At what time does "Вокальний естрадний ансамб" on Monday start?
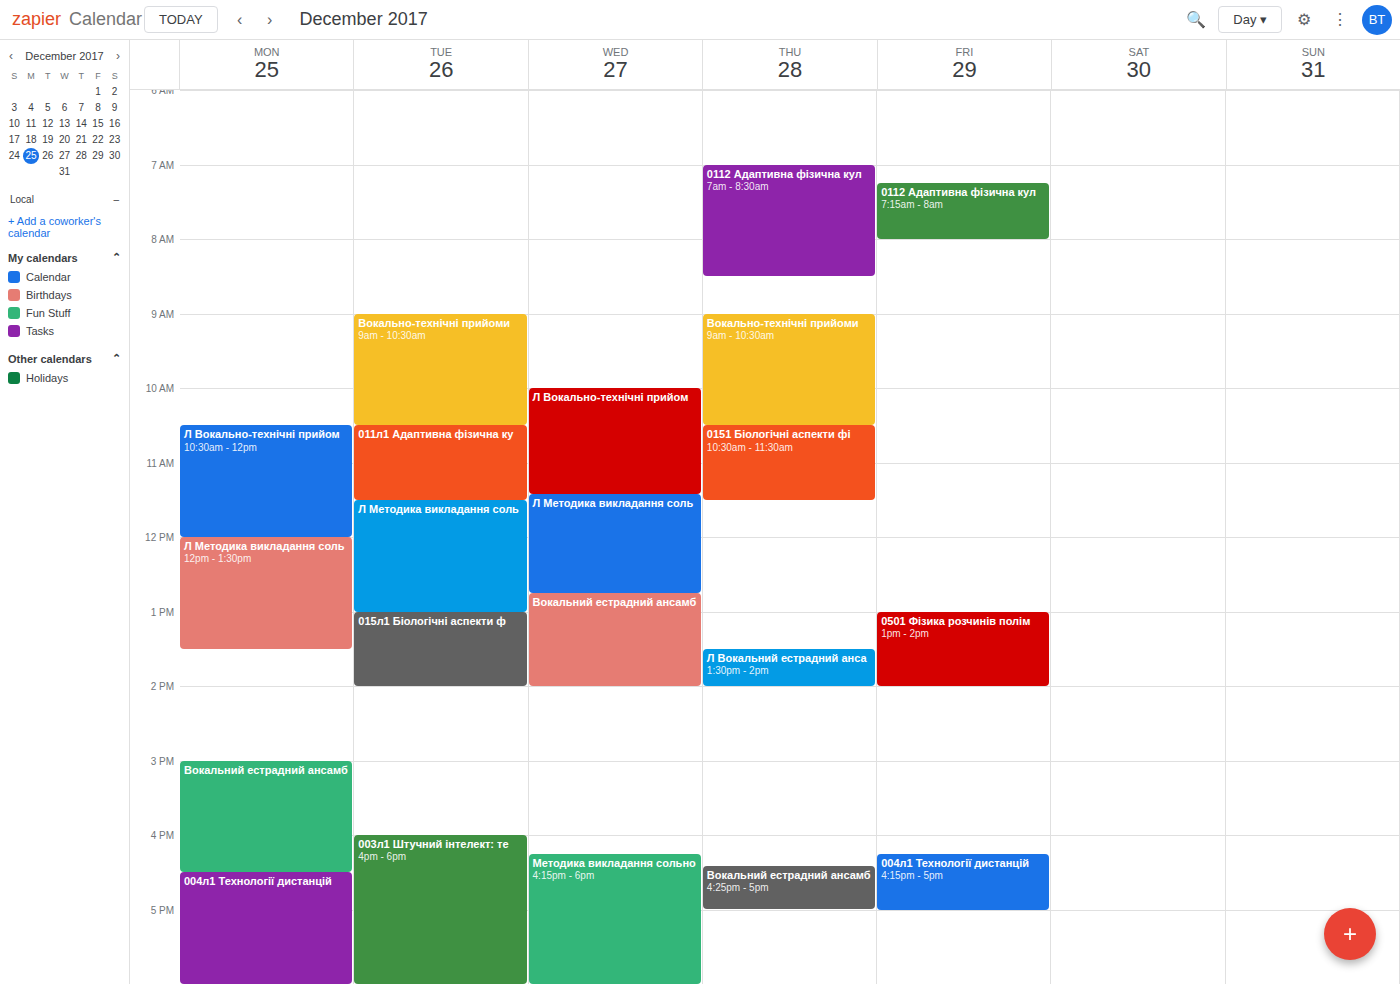
3:00 PM